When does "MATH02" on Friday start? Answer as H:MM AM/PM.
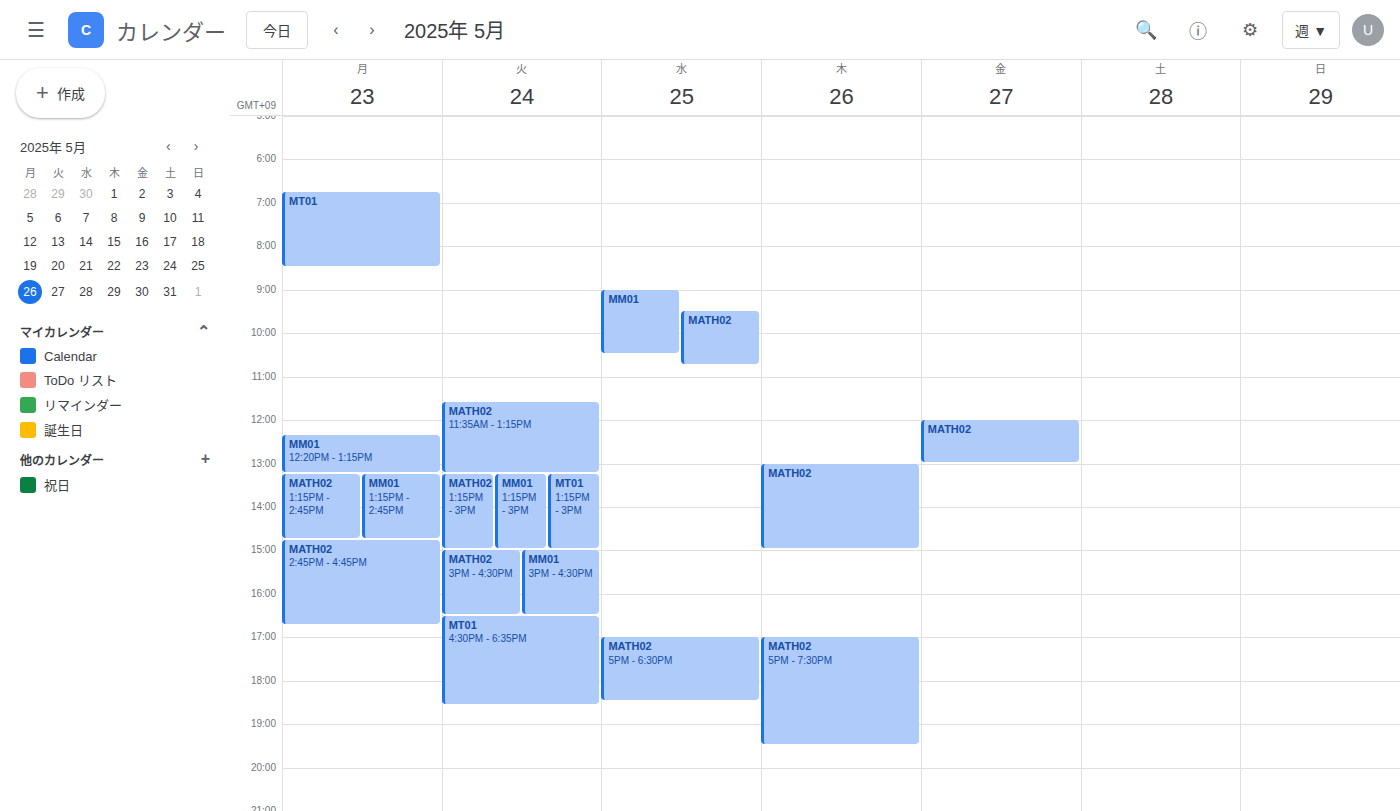
12:00 PM